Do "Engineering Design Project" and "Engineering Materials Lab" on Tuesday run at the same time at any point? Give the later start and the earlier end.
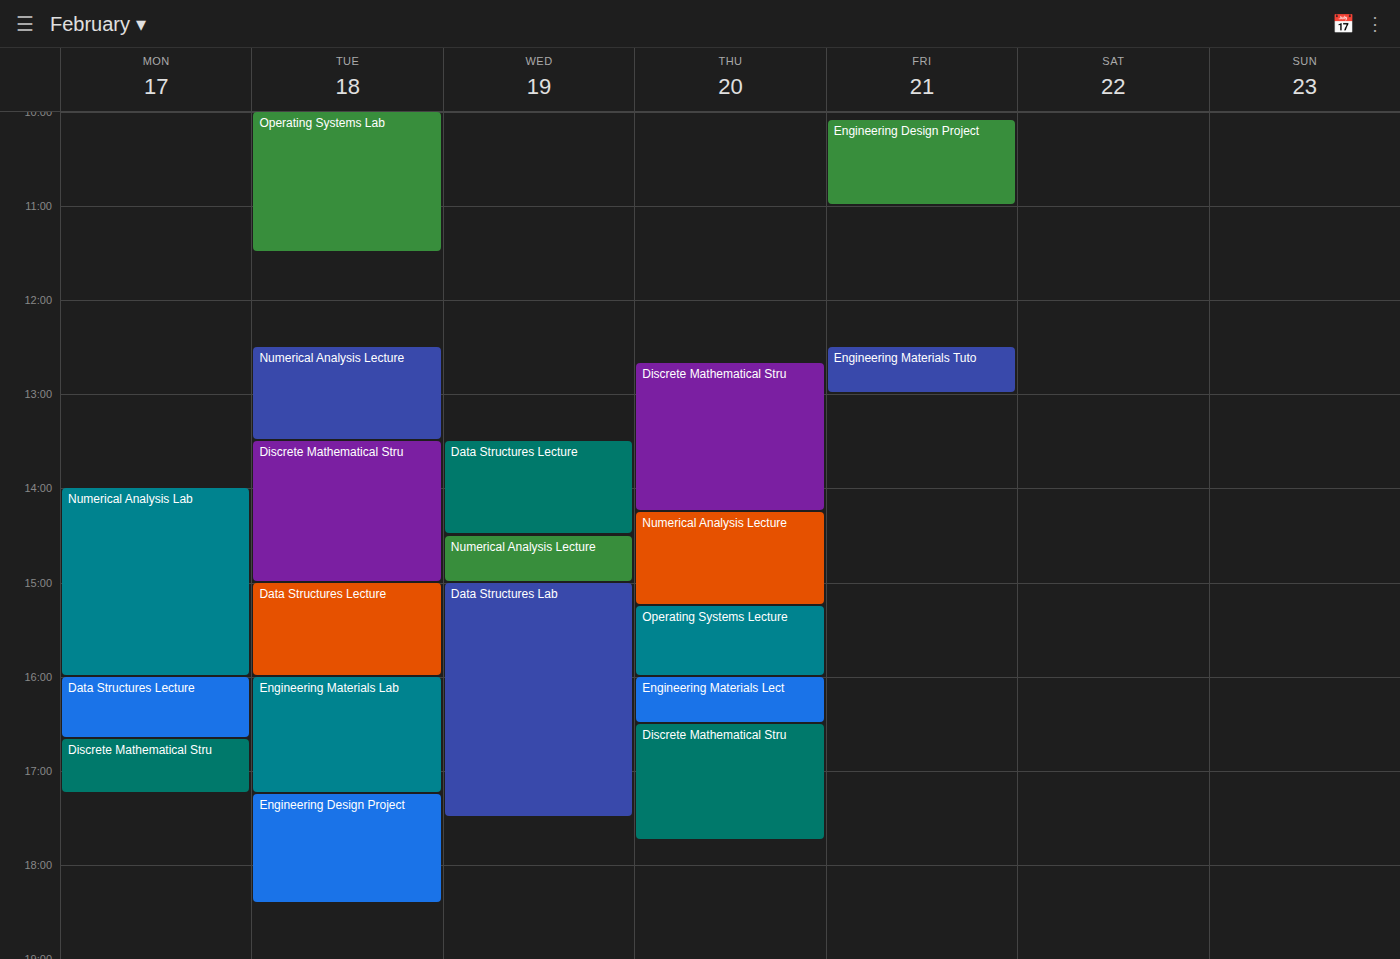
"Engineering Materials Lab" ends at 5:15 PM, exactly when "Engineering Design Project" starts -- they touch but do not overlap.